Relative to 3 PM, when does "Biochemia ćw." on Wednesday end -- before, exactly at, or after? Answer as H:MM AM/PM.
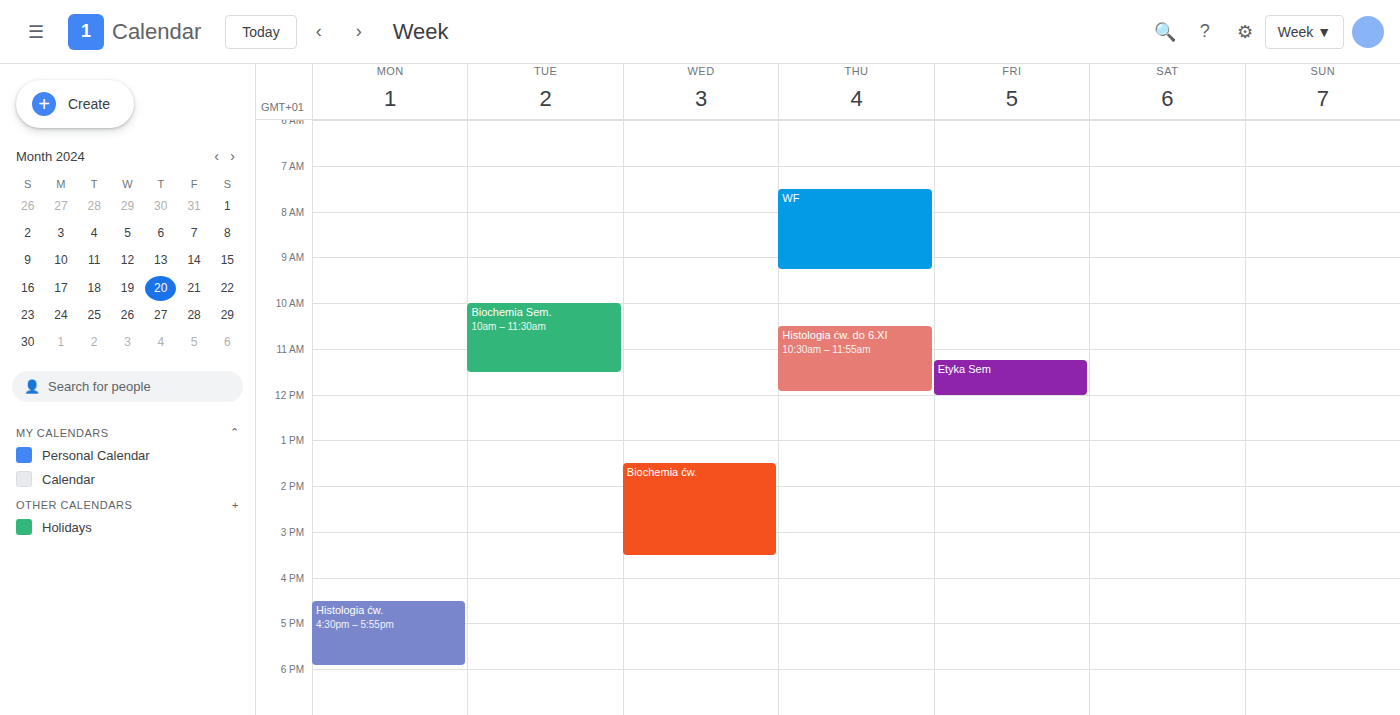
3:30 PM -- after 3 PM, 30 minutes below the 3 PM line.